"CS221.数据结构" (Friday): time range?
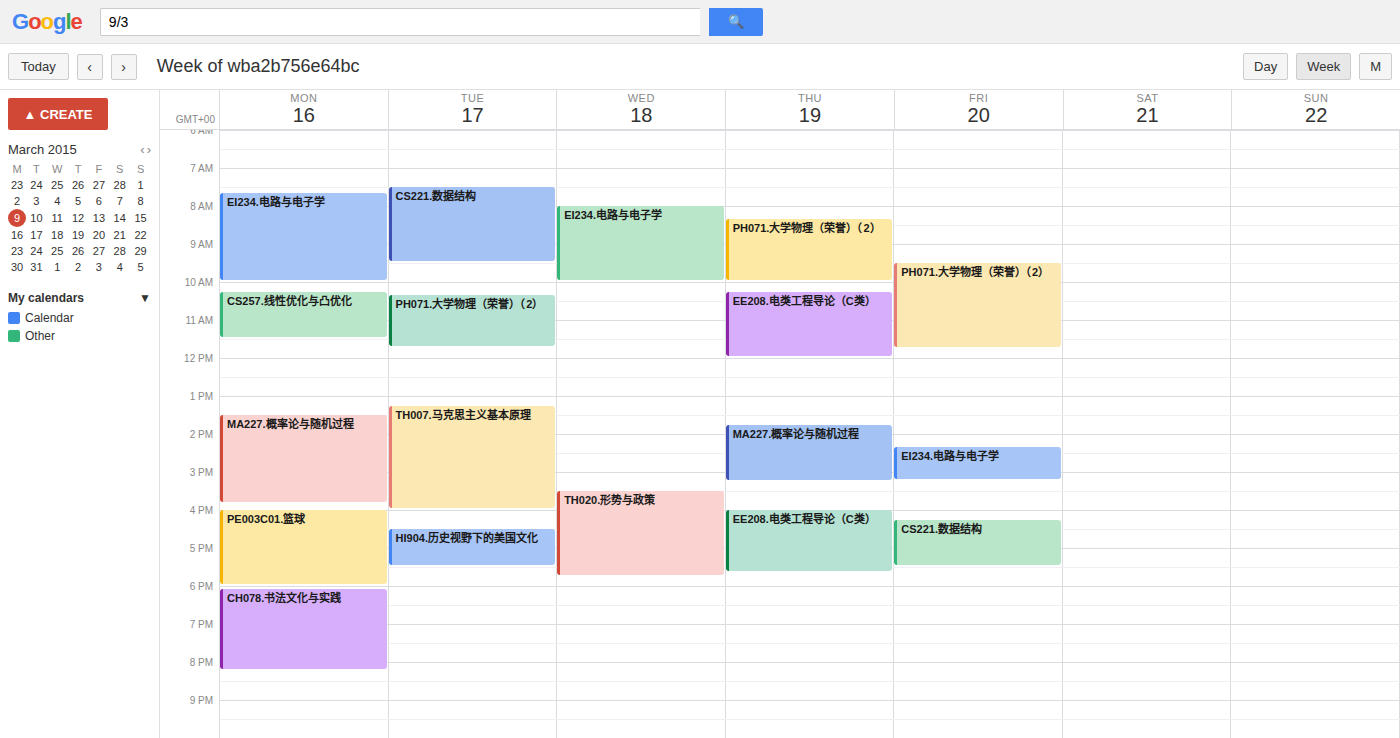
4:15 PM to 5:30 PM